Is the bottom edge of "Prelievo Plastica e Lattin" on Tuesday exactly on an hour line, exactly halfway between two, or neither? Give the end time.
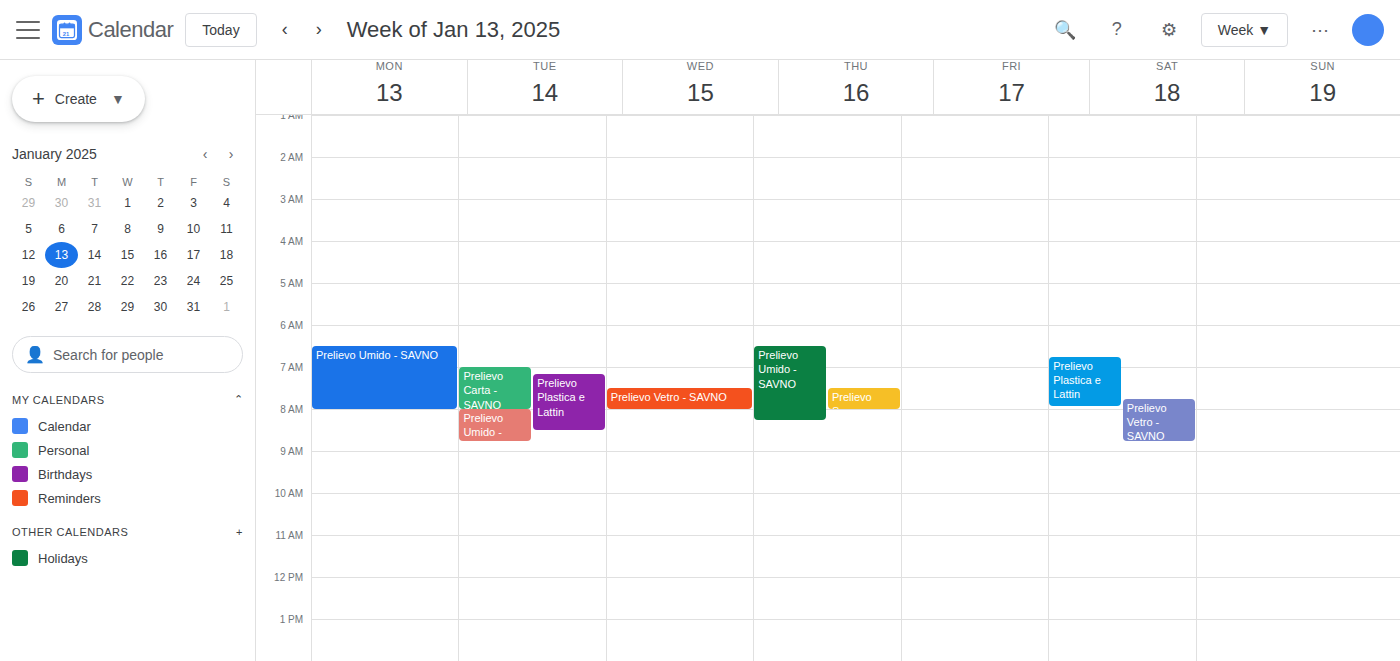
8:30 AM -- halfway between the 8 AM and 9 AM lines.